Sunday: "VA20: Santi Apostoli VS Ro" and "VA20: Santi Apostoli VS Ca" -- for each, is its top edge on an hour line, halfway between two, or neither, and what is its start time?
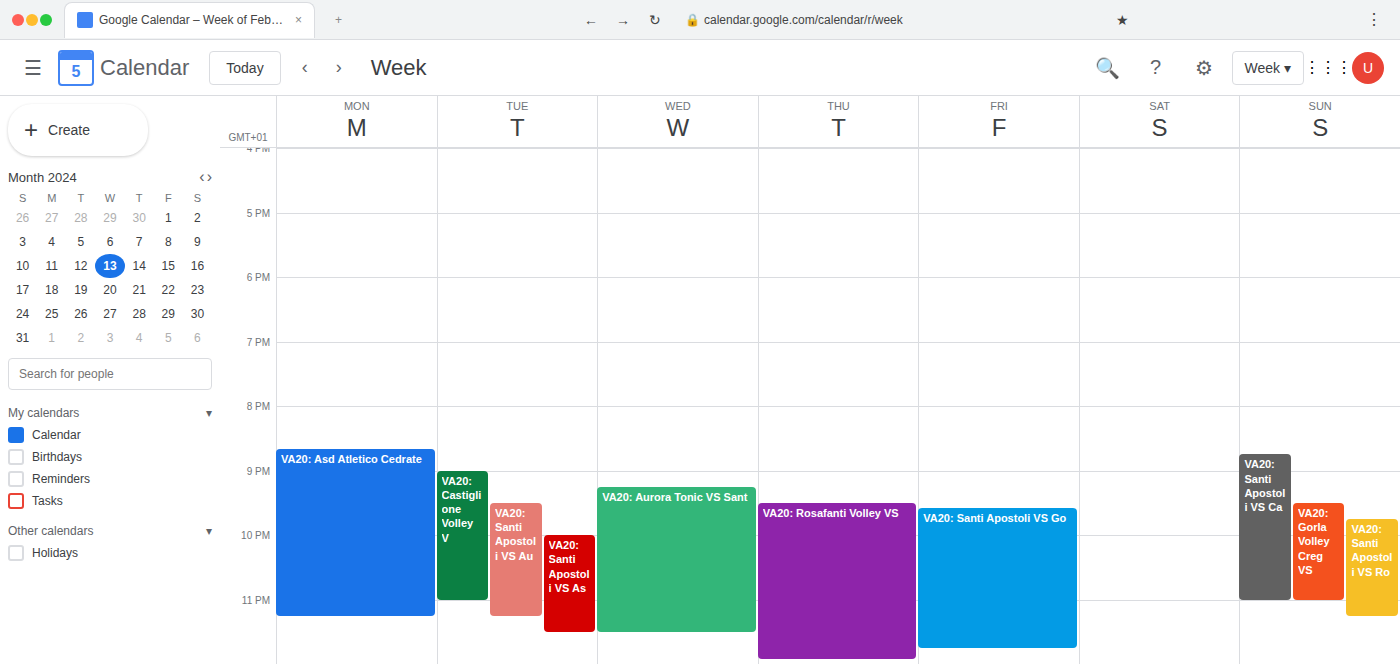
"VA20: Santi Apostoli VS Ro": 9:45 PM, neither: three quarters of the way from the 9 PM line to the 10 PM line. "VA20: Santi Apostoli VS Ca": 8:45 PM, neither: three quarters of the way from the 8 PM line to the 9 PM line.